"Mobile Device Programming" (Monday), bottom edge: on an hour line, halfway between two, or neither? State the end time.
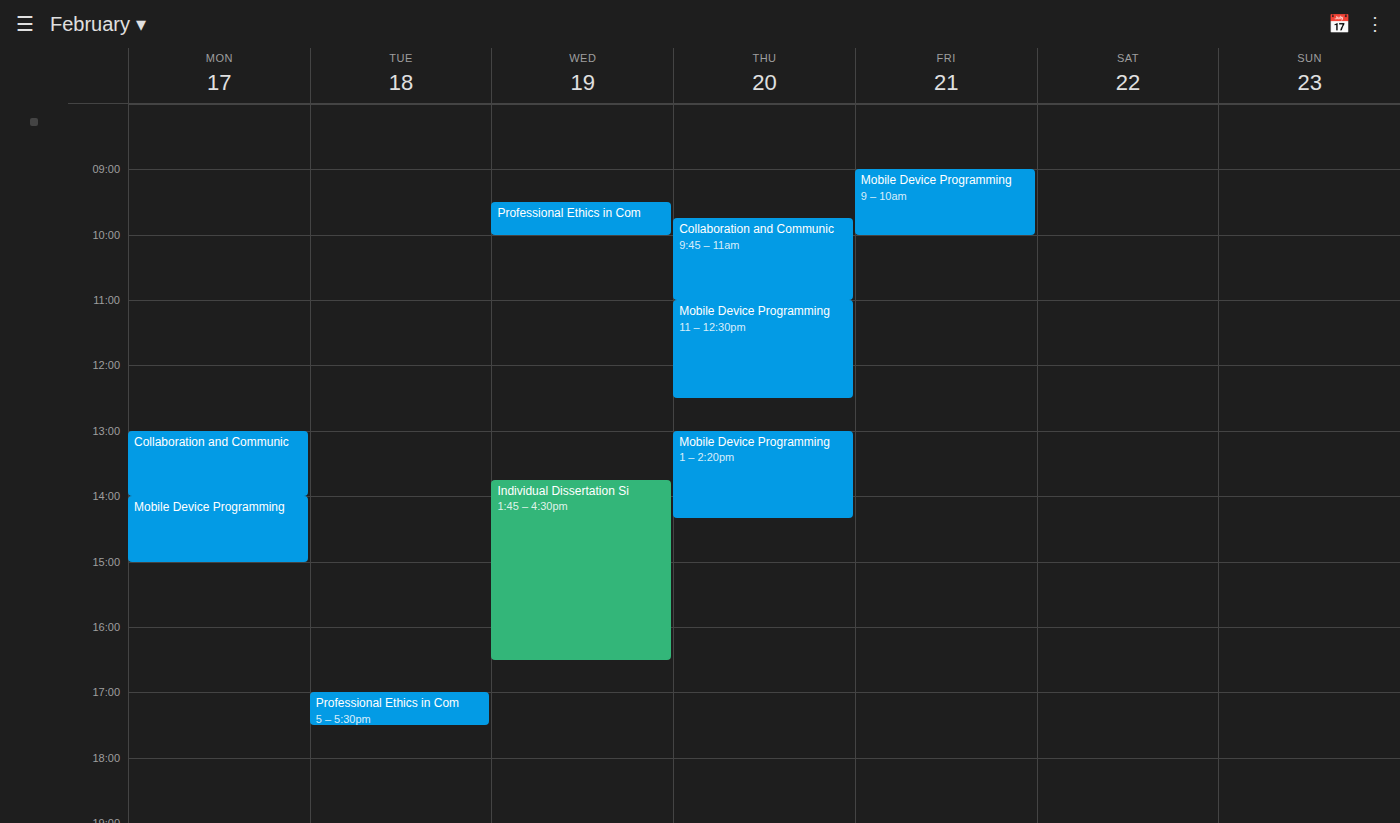
3:00 PM -- exactly on the 3 PM line.